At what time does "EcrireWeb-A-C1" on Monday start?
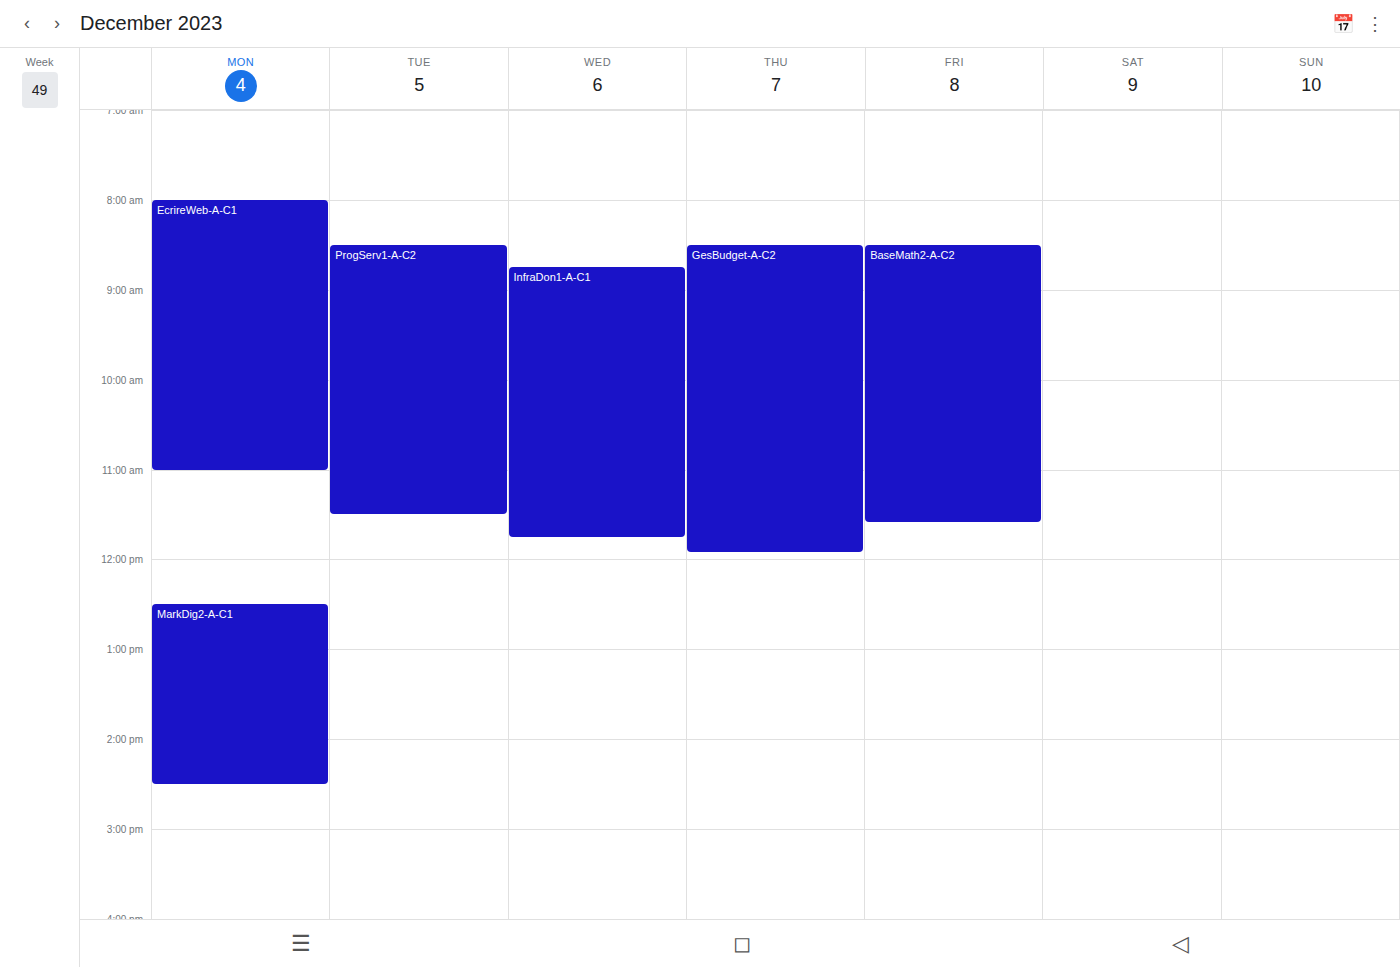
8:00 AM